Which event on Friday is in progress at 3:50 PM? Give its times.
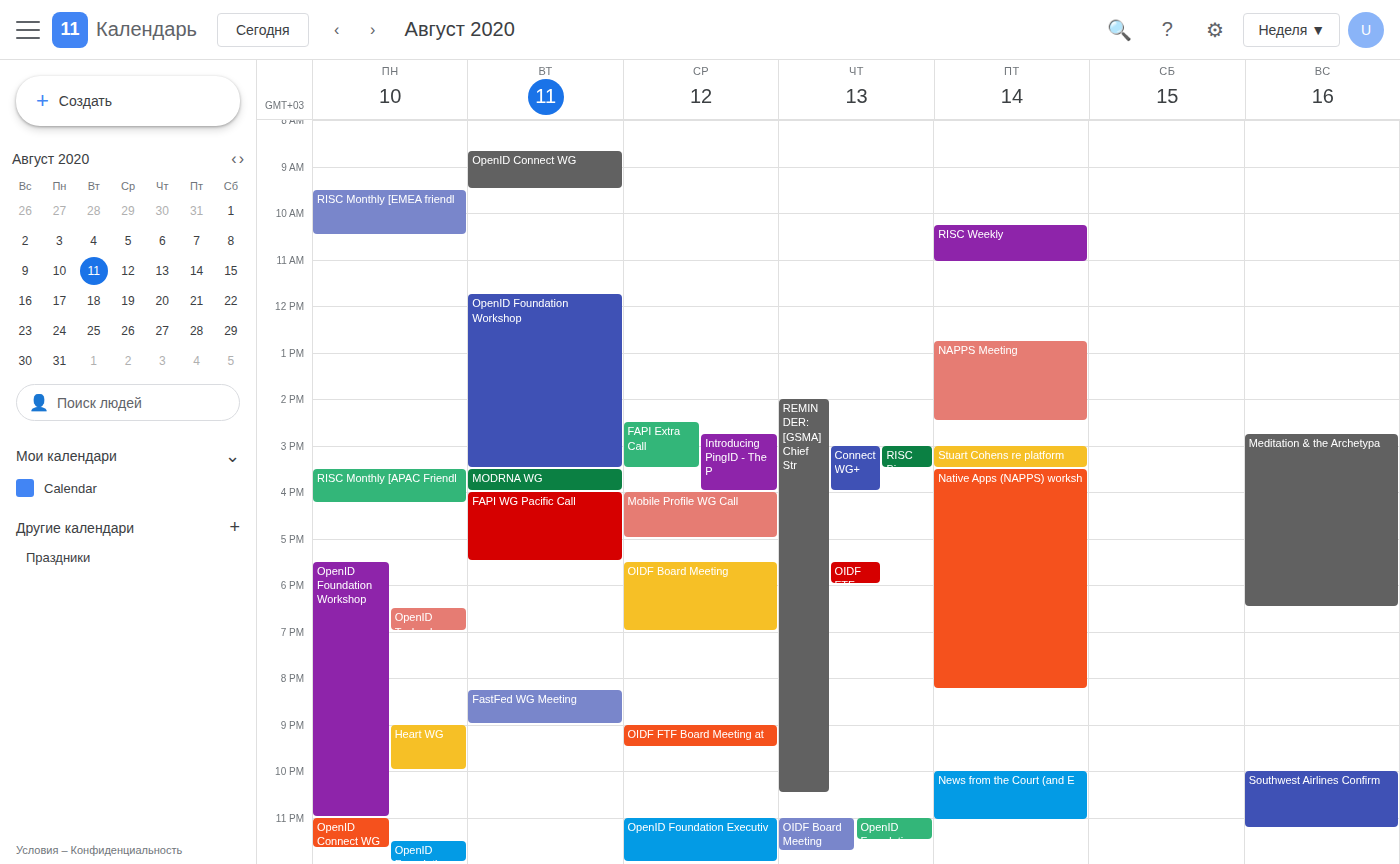
"Native Apps (NAPPS) worksh", 3:30 PM to 8:15 PM